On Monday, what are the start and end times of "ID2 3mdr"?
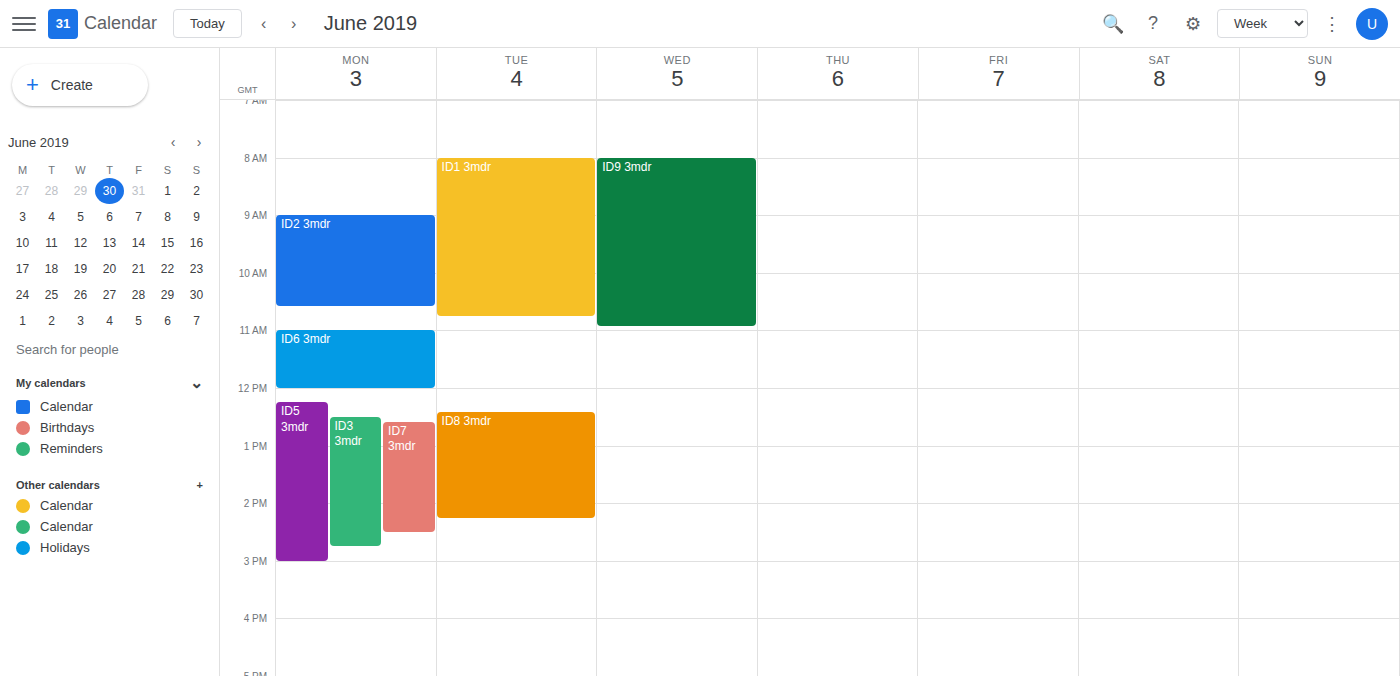
9:00 AM to 10:35 AM